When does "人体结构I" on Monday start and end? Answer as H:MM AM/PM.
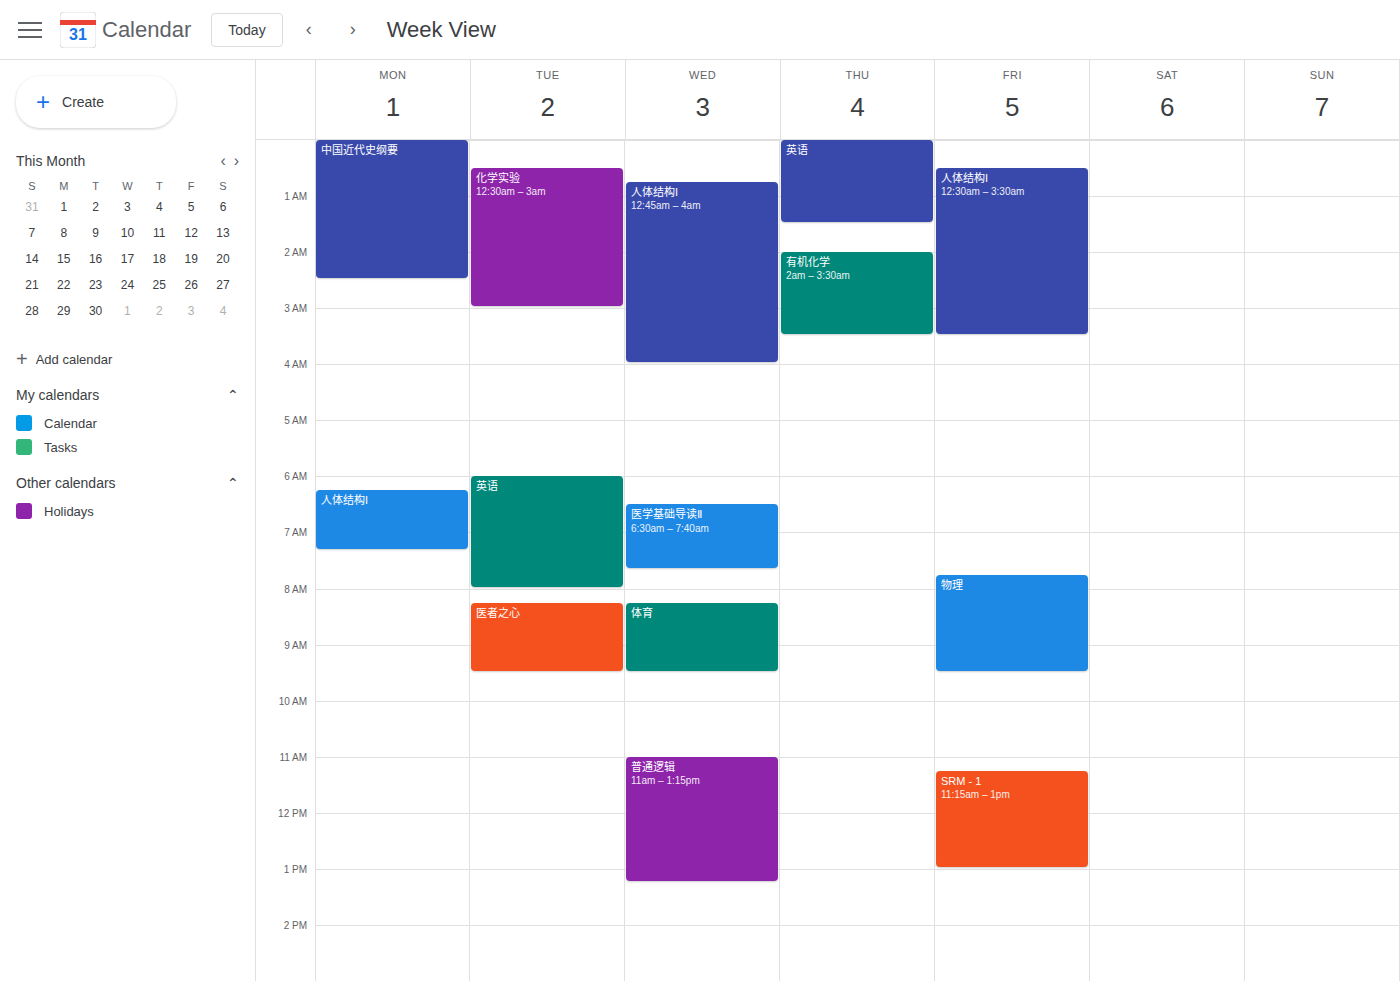
6:15 AM to 7:20 AM